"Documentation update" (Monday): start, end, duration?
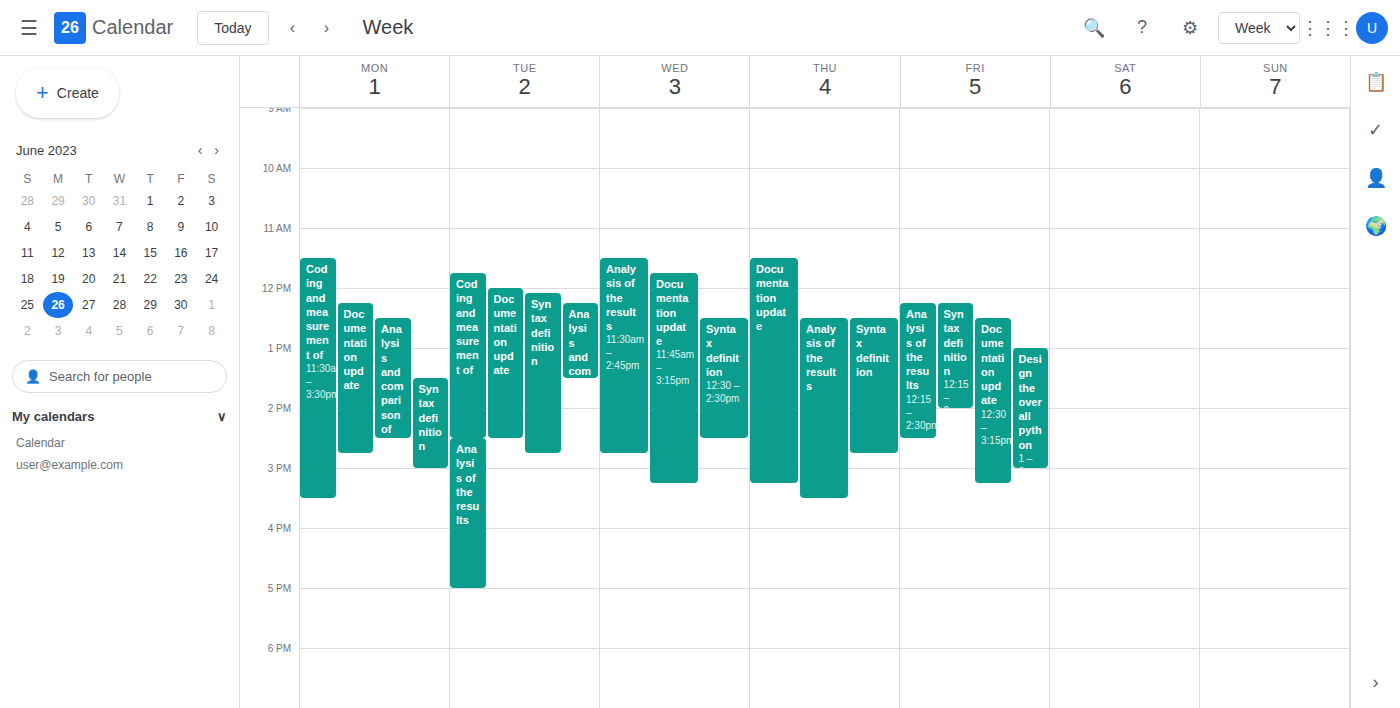
12:15 to 14:45, 2 hours 30 minutes